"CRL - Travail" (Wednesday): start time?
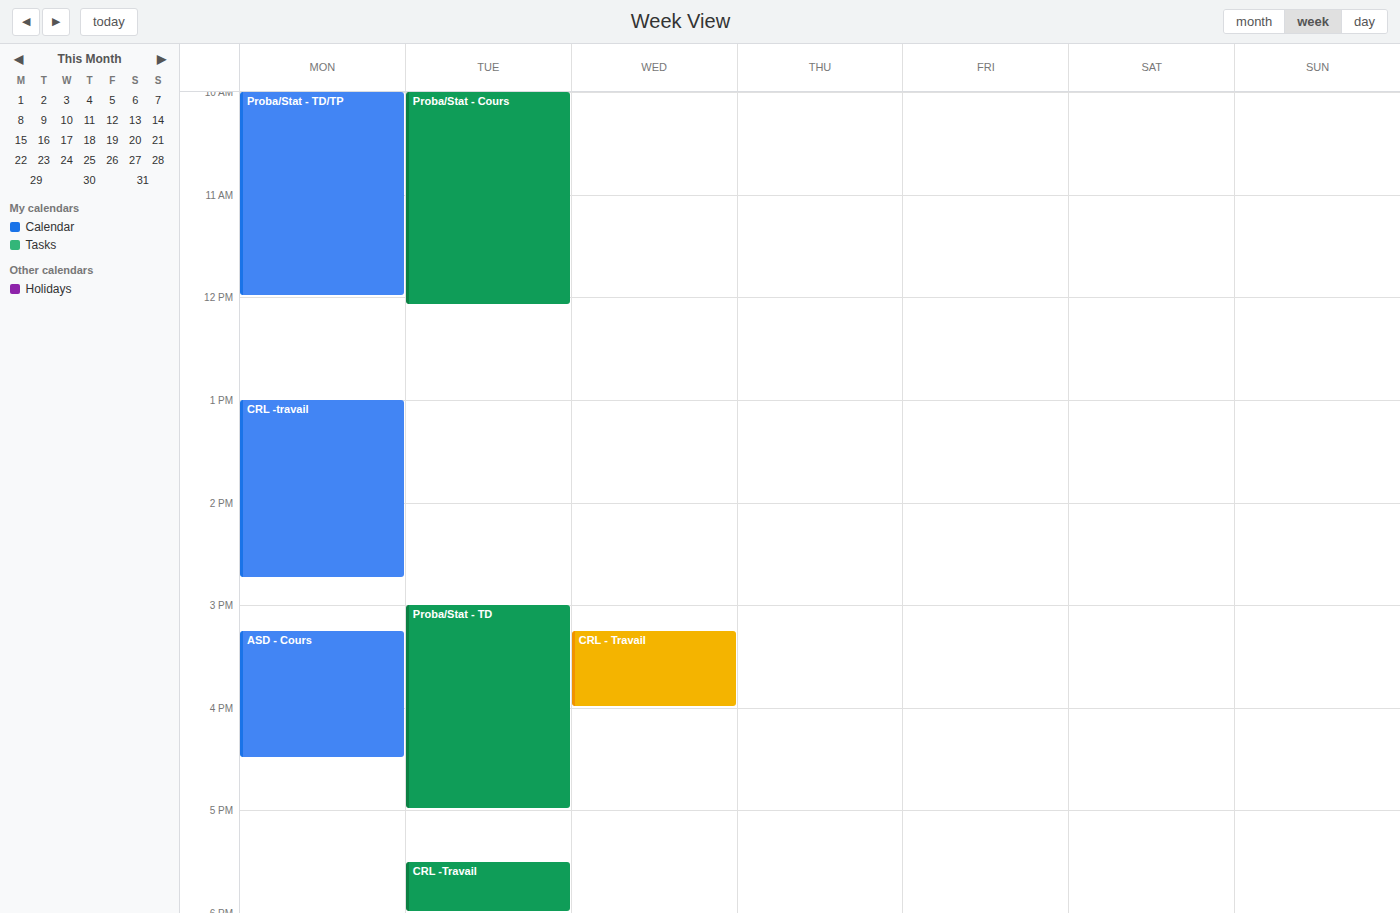
3:15 PM